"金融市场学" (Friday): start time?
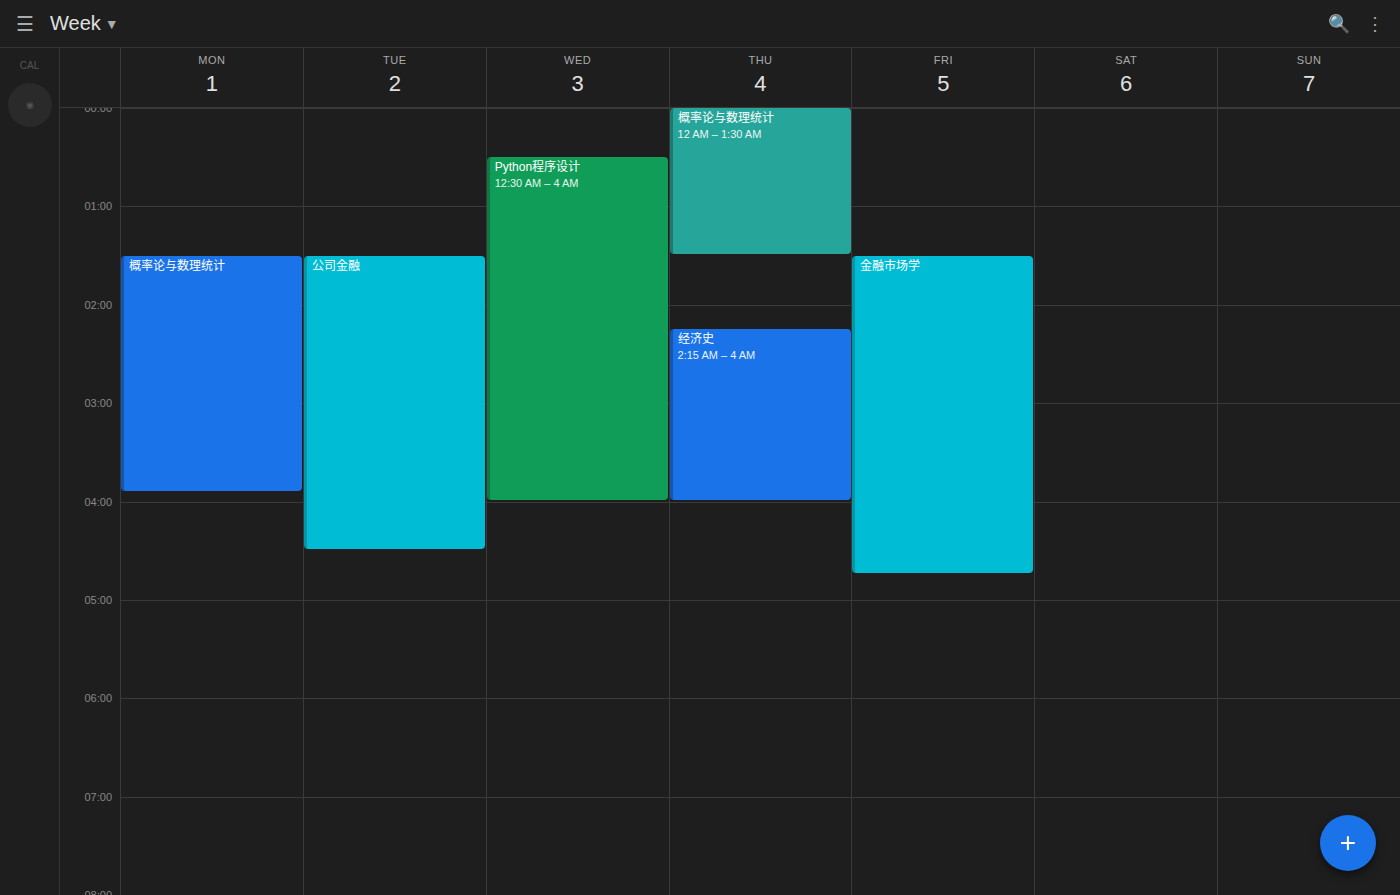
1:30 AM